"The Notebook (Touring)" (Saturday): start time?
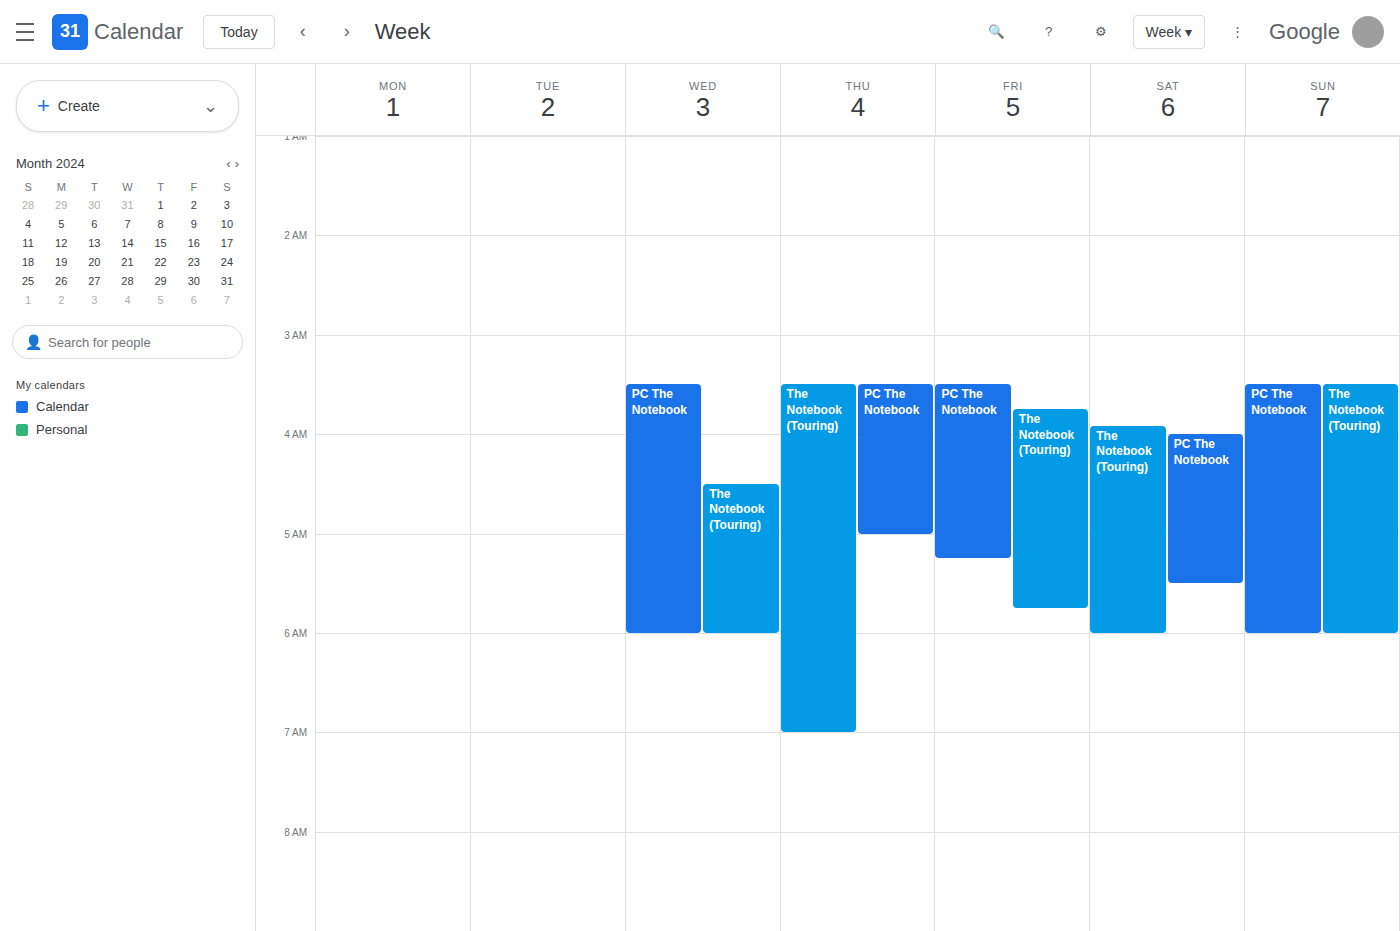
3:55 AM